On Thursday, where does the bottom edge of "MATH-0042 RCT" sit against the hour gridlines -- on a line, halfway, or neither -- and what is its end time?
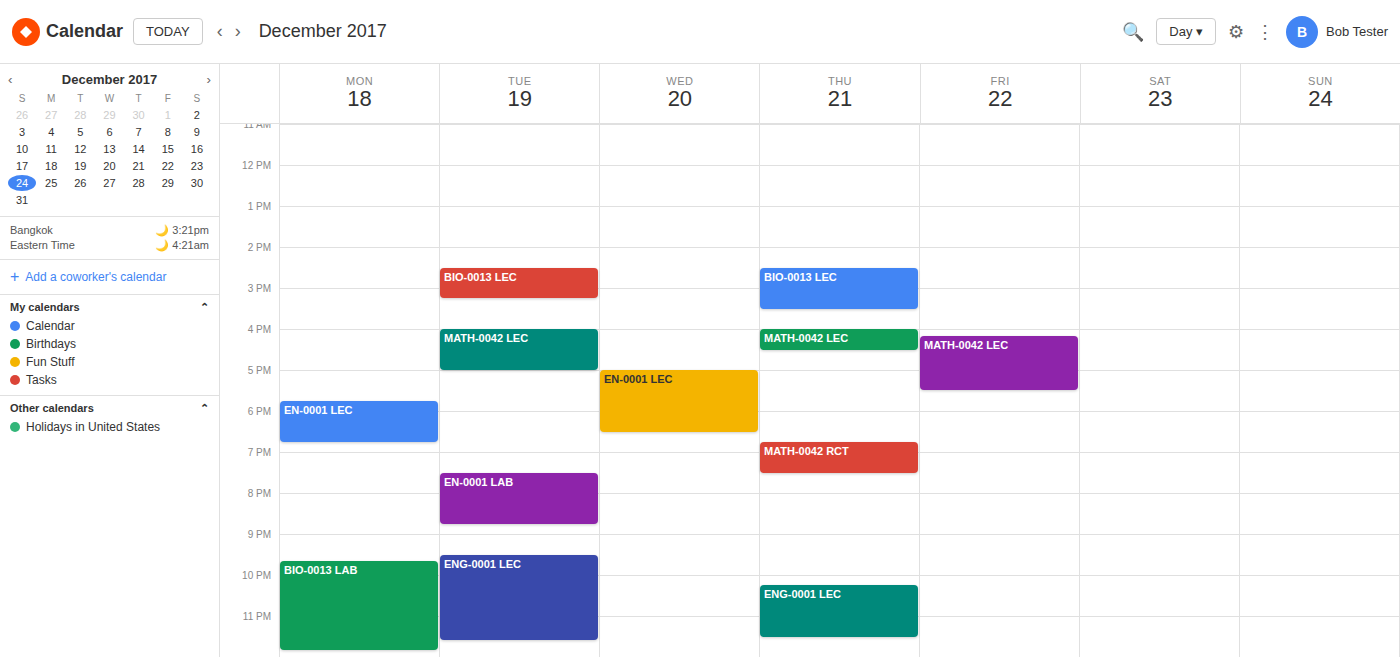
19:30 -- halfway between the 19:00 and 20:00 lines.